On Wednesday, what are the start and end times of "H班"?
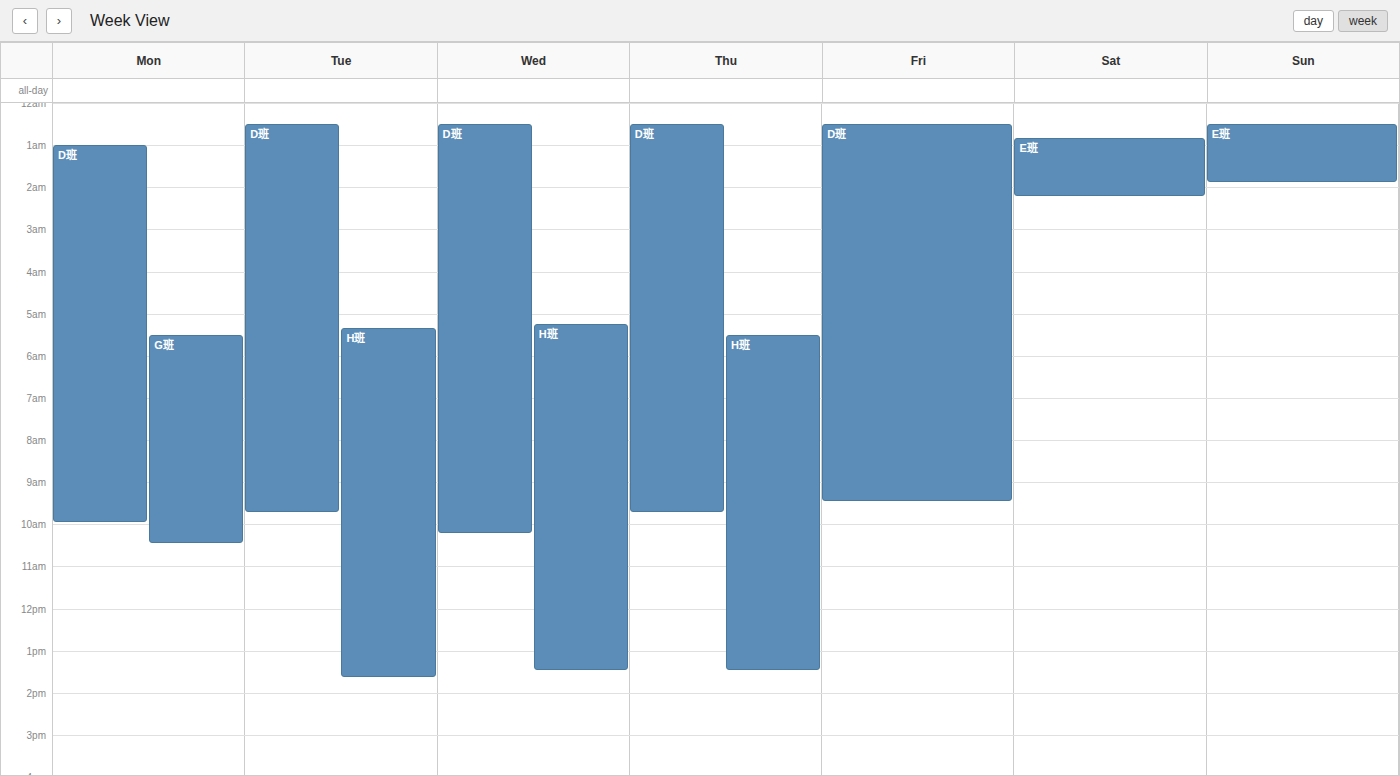
5:15 AM to 1:30 PM